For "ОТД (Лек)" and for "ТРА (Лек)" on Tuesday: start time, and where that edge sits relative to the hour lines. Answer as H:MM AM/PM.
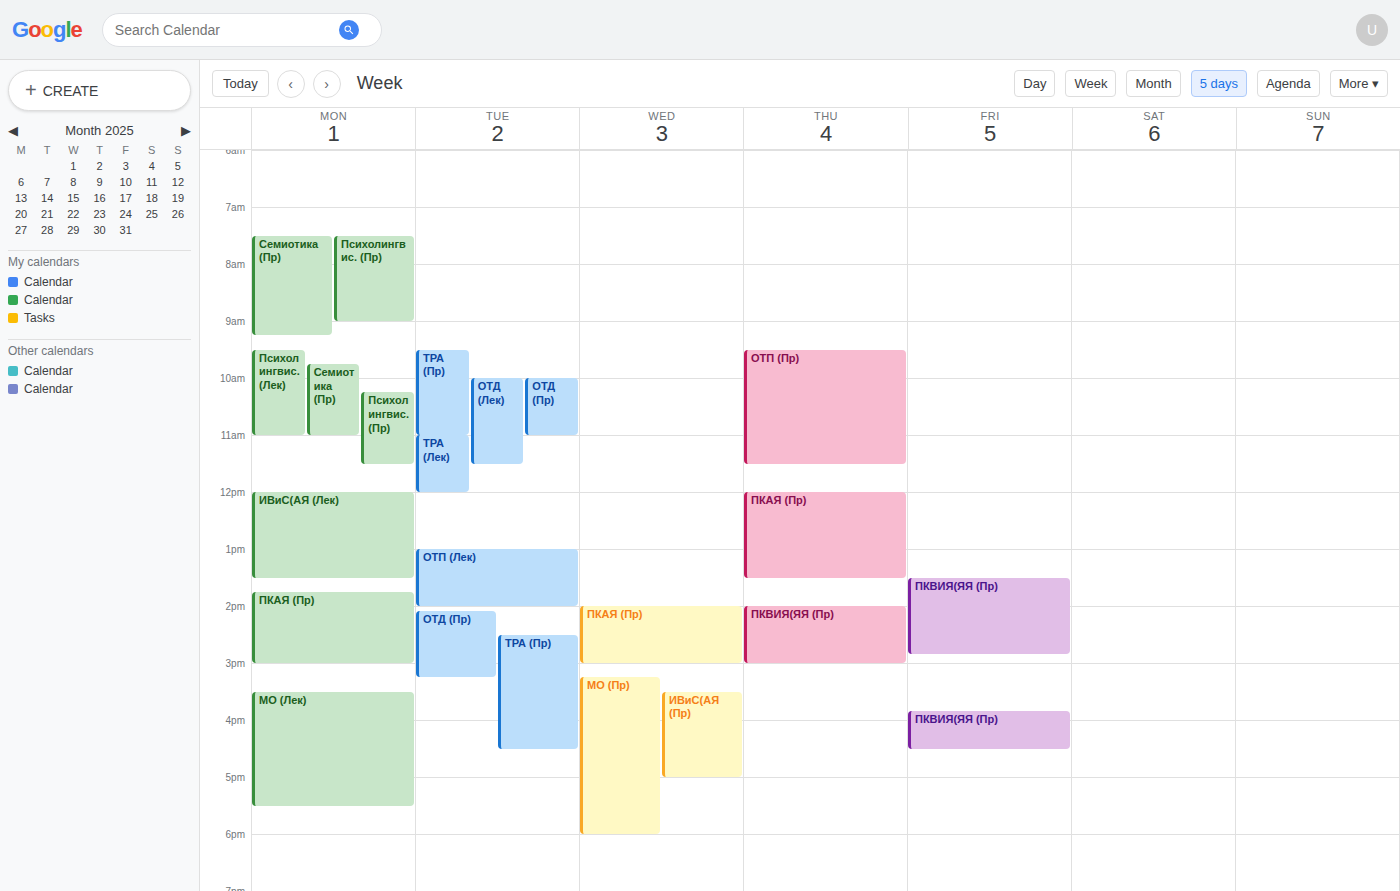
"ОТД (Лек)": 10:00 AM, exactly on the 10 AM line. "ТРА (Лек)": 11:00 AM, exactly on the 11 AM line.